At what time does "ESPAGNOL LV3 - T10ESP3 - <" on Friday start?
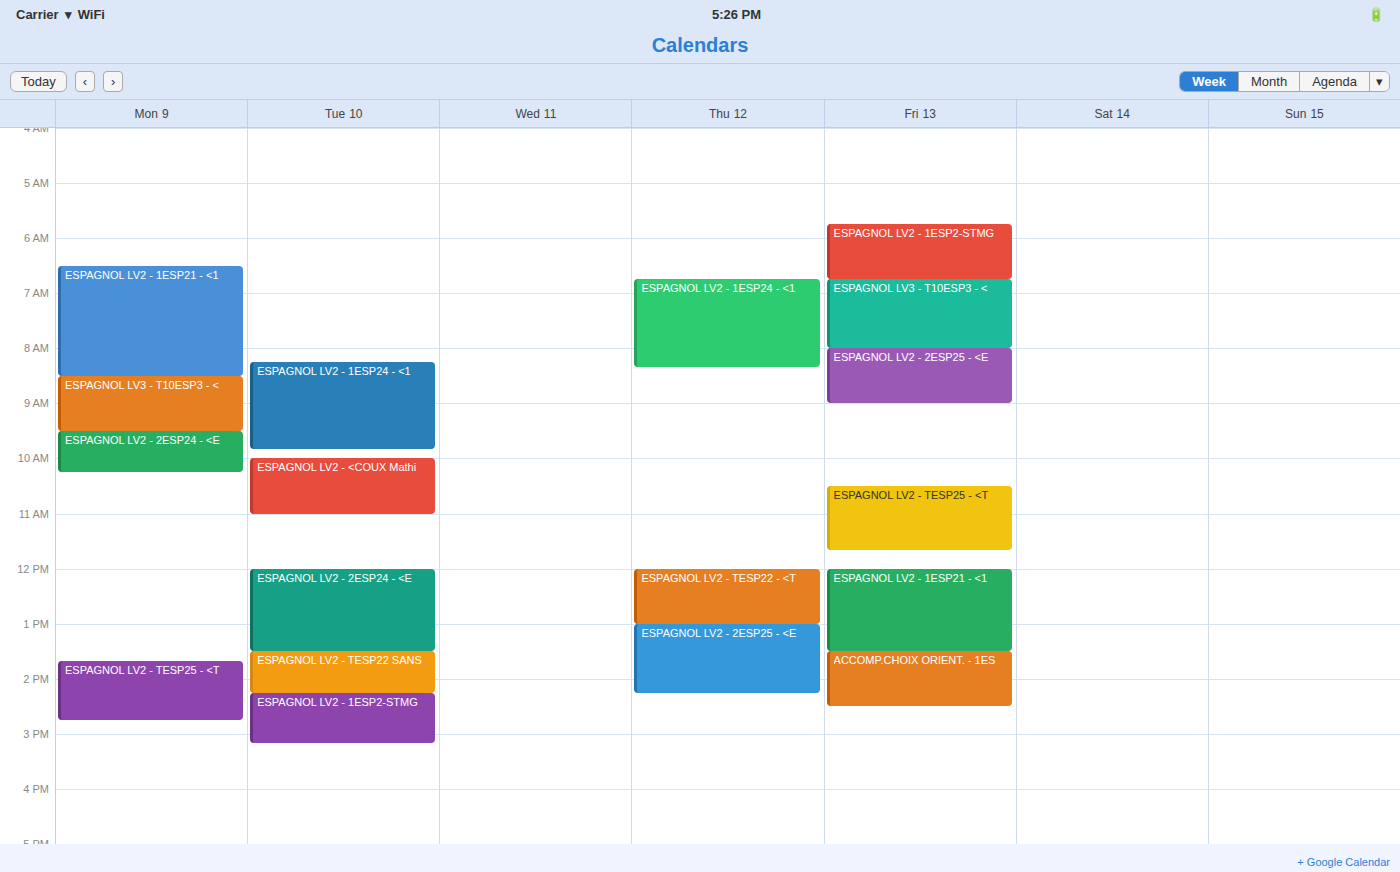
6:45 AM